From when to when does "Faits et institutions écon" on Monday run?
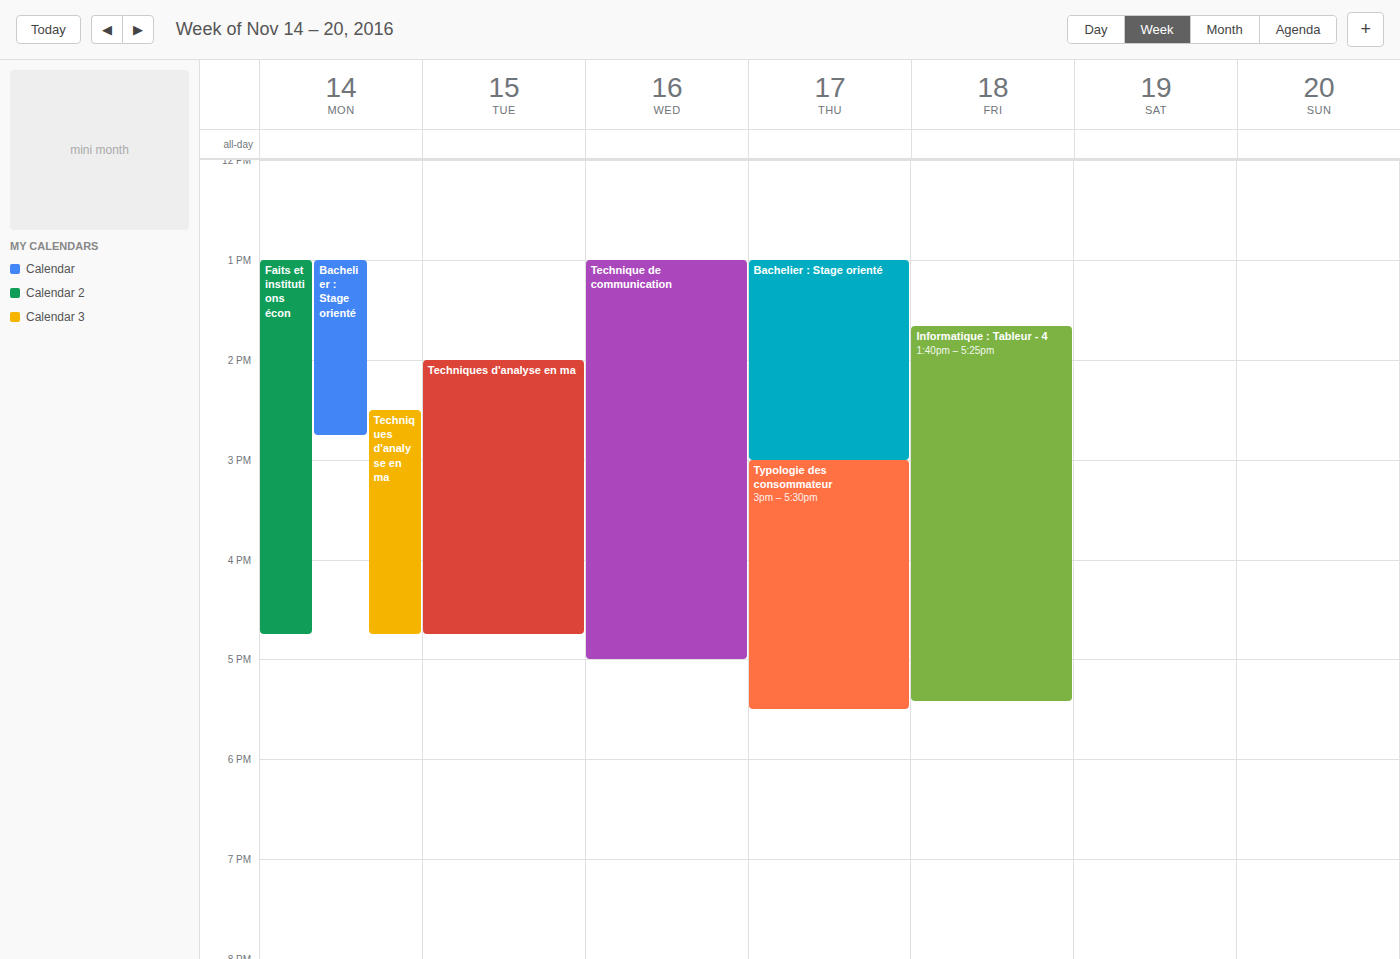
1:00 PM to 4:45 PM